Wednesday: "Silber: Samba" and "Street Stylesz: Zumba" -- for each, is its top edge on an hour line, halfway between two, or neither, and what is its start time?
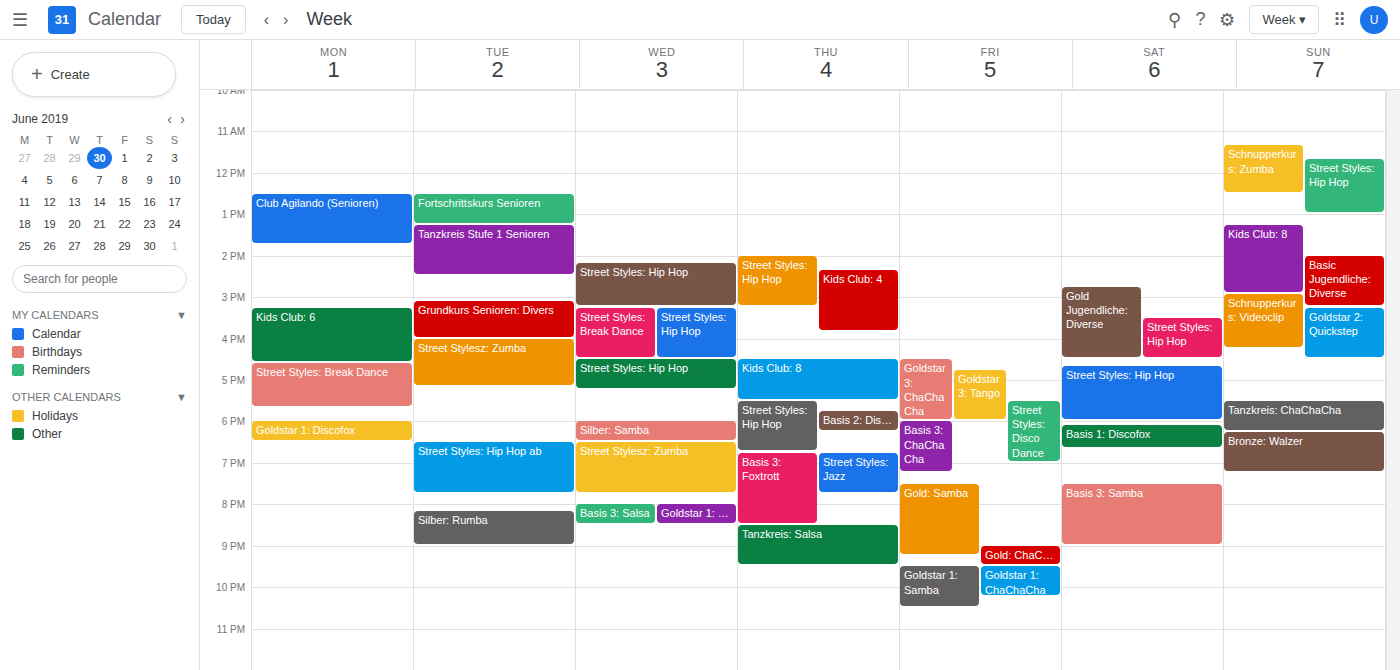
"Silber: Samba": 6:00 PM, exactly on the 6 PM line. "Street Stylesz: Zumba": 6:30 PM, halfway between the 6 PM and 7 PM lines.